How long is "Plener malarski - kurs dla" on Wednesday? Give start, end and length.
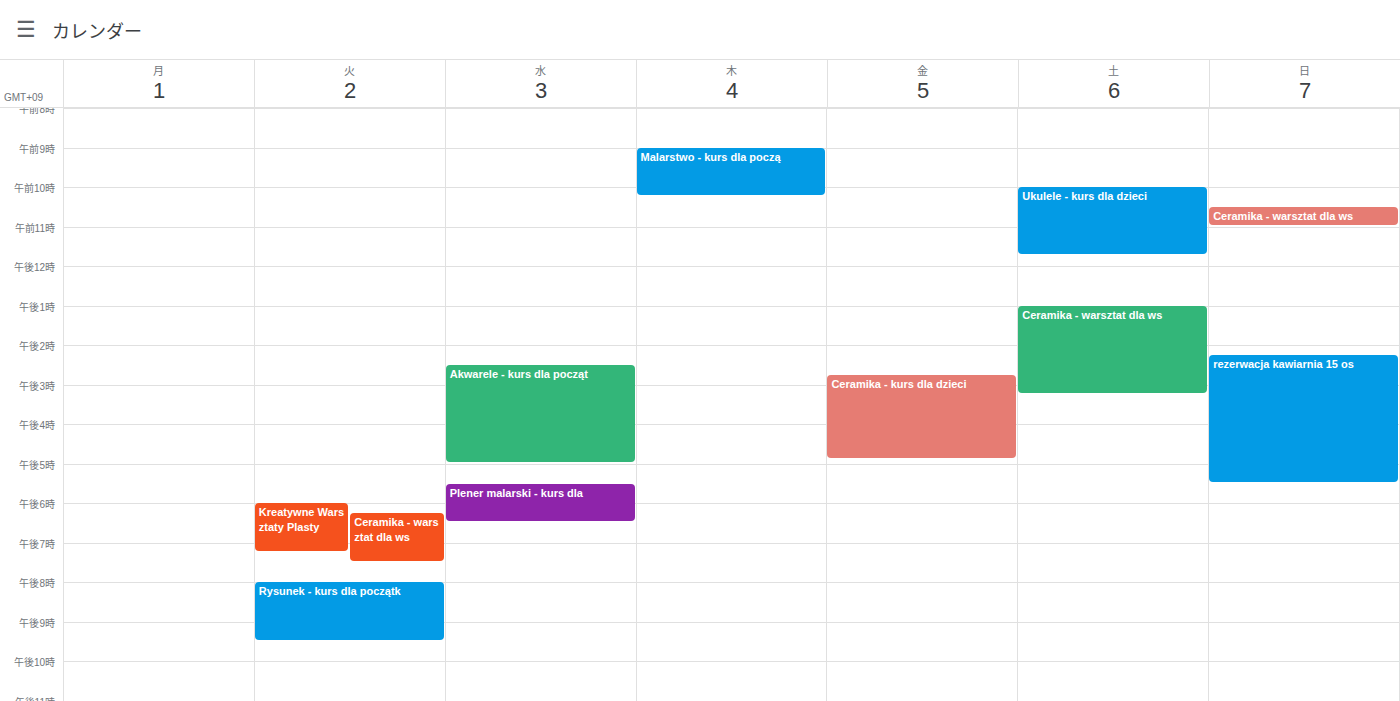
5:30 PM to 6:30 PM, 1 hour